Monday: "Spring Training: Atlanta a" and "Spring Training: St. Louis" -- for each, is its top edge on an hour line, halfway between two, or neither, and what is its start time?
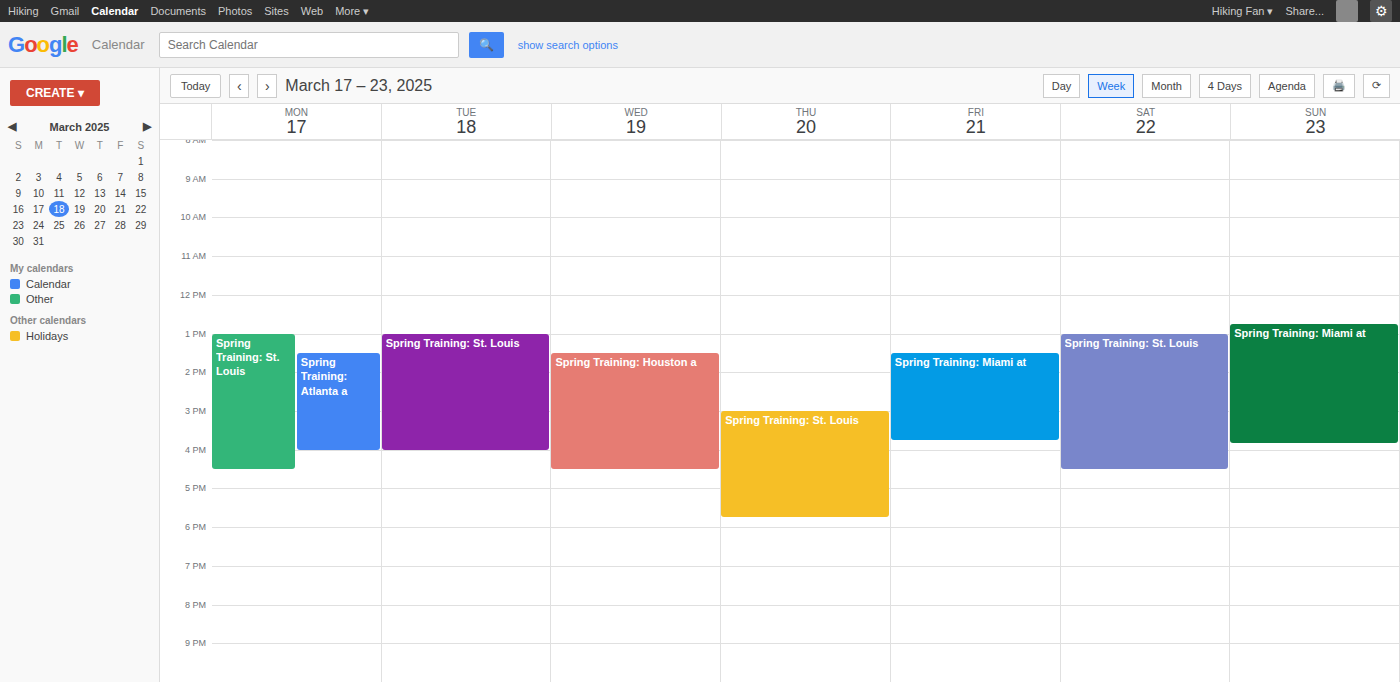
"Spring Training: Atlanta a": 1:30 PM, halfway between the 1 PM and 2 PM lines. "Spring Training: St. Louis": 1:00 PM, exactly on the 1 PM line.